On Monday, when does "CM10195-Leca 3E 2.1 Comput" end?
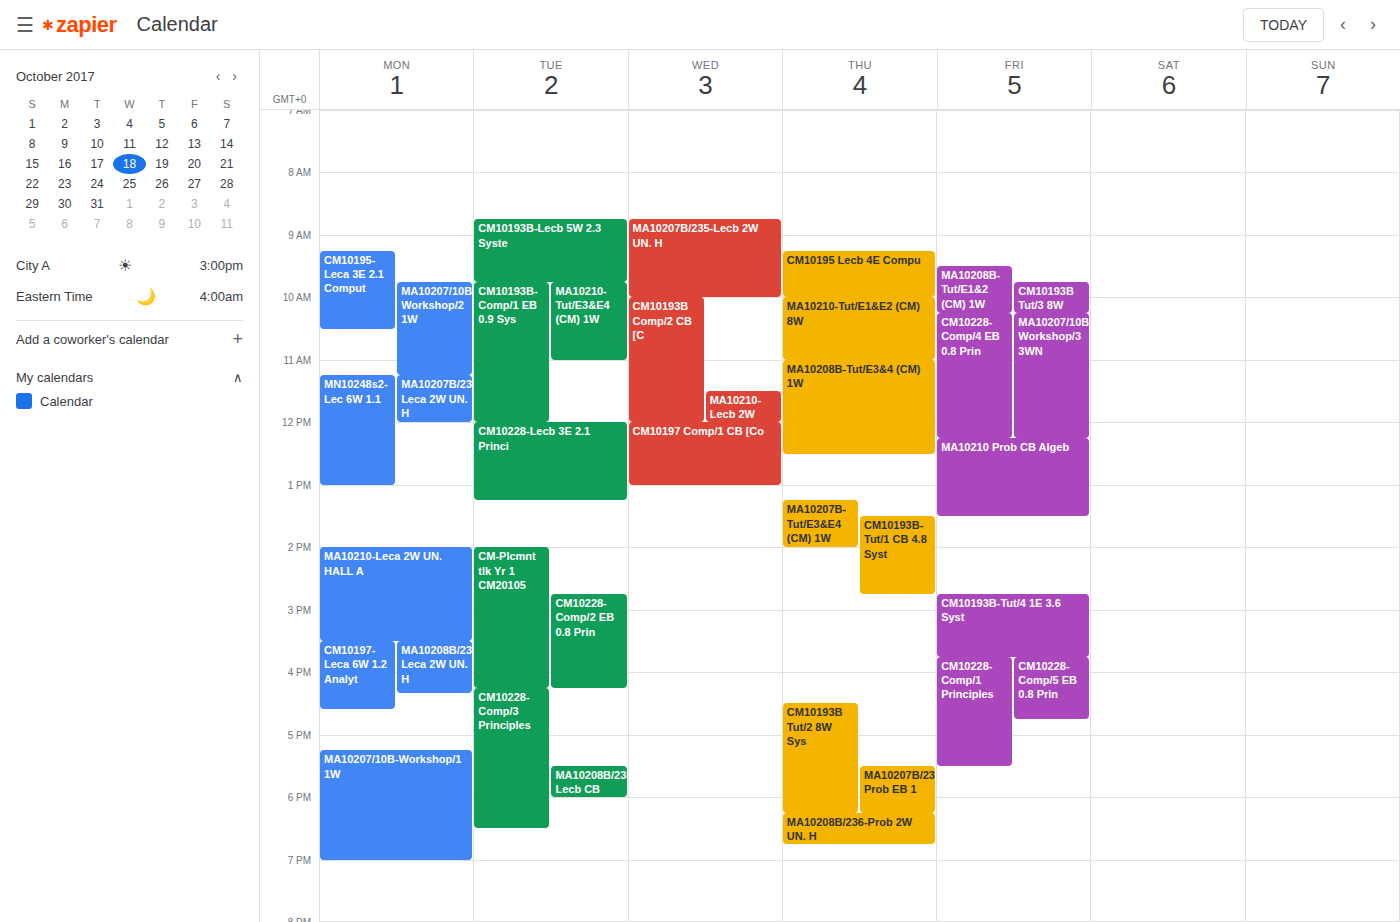
10:30 AM